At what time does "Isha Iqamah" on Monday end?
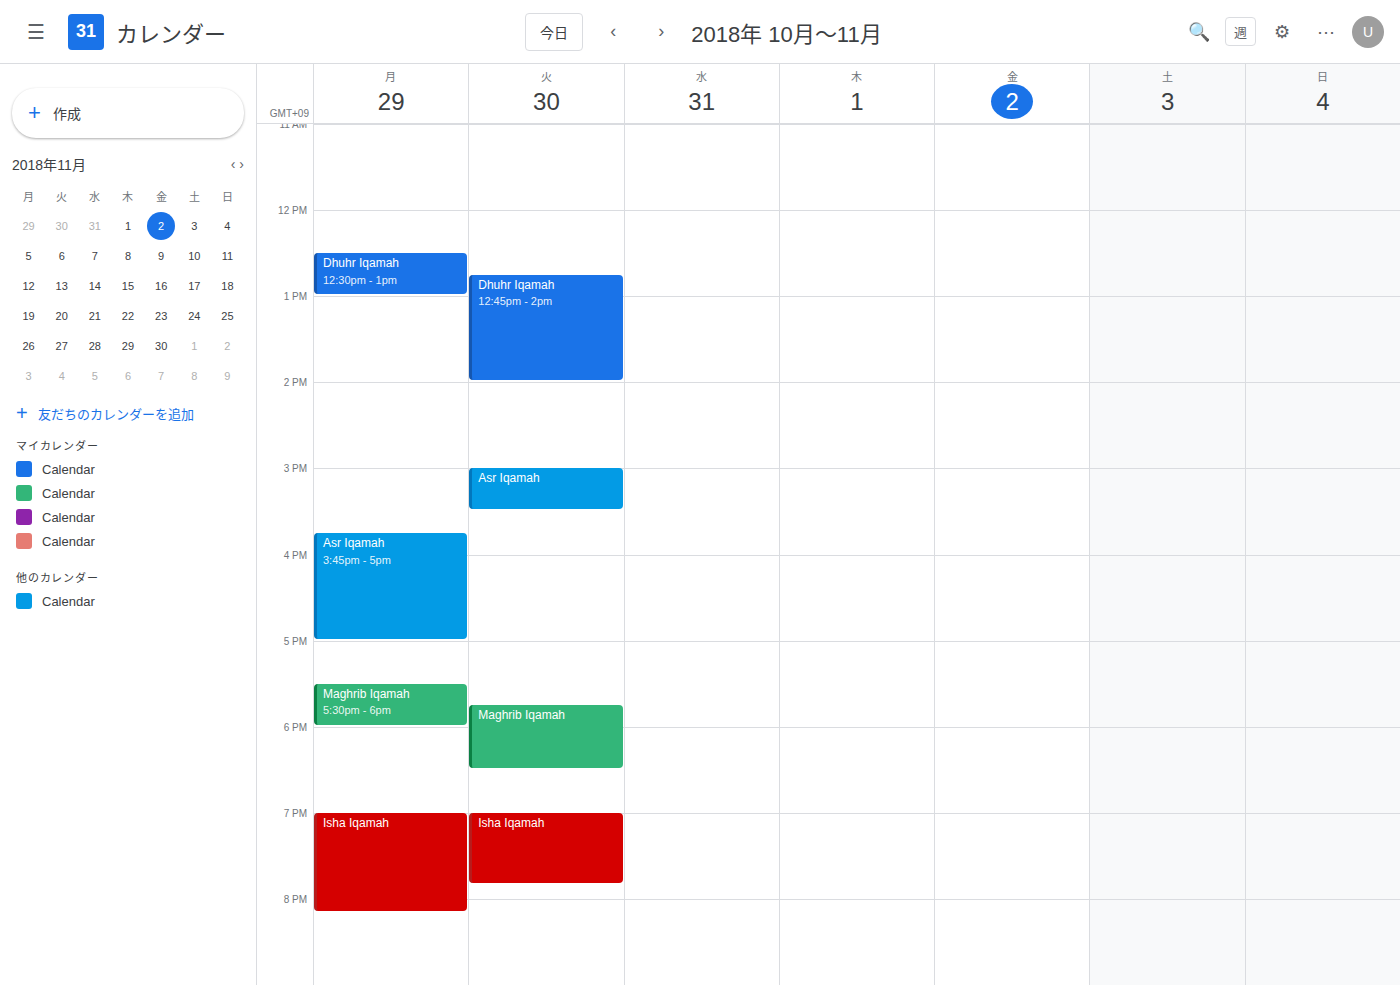
20:10